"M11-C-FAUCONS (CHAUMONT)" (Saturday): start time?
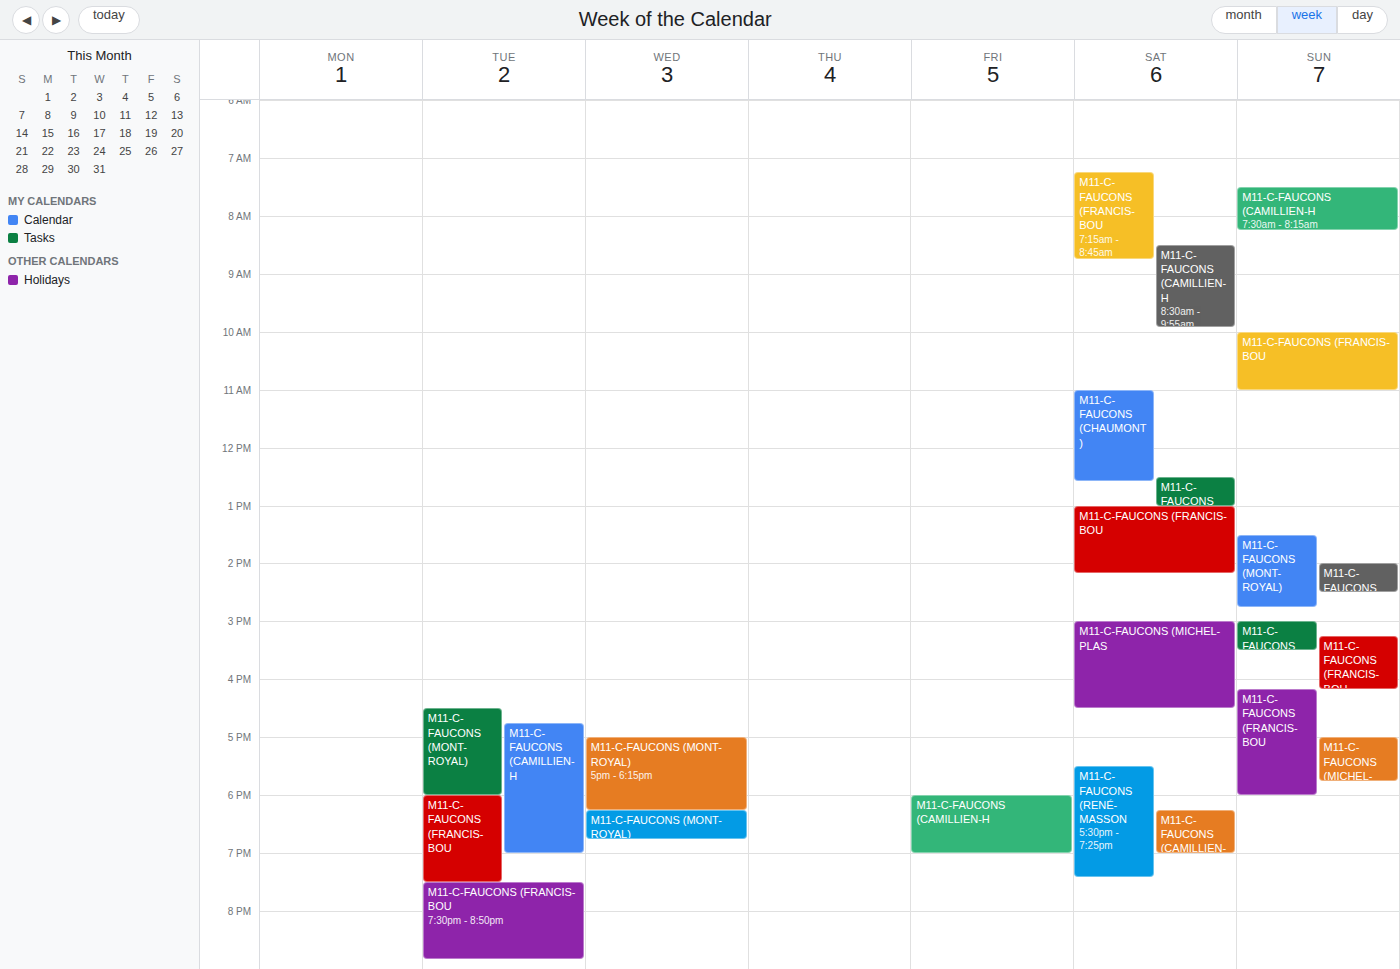
11:00 AM